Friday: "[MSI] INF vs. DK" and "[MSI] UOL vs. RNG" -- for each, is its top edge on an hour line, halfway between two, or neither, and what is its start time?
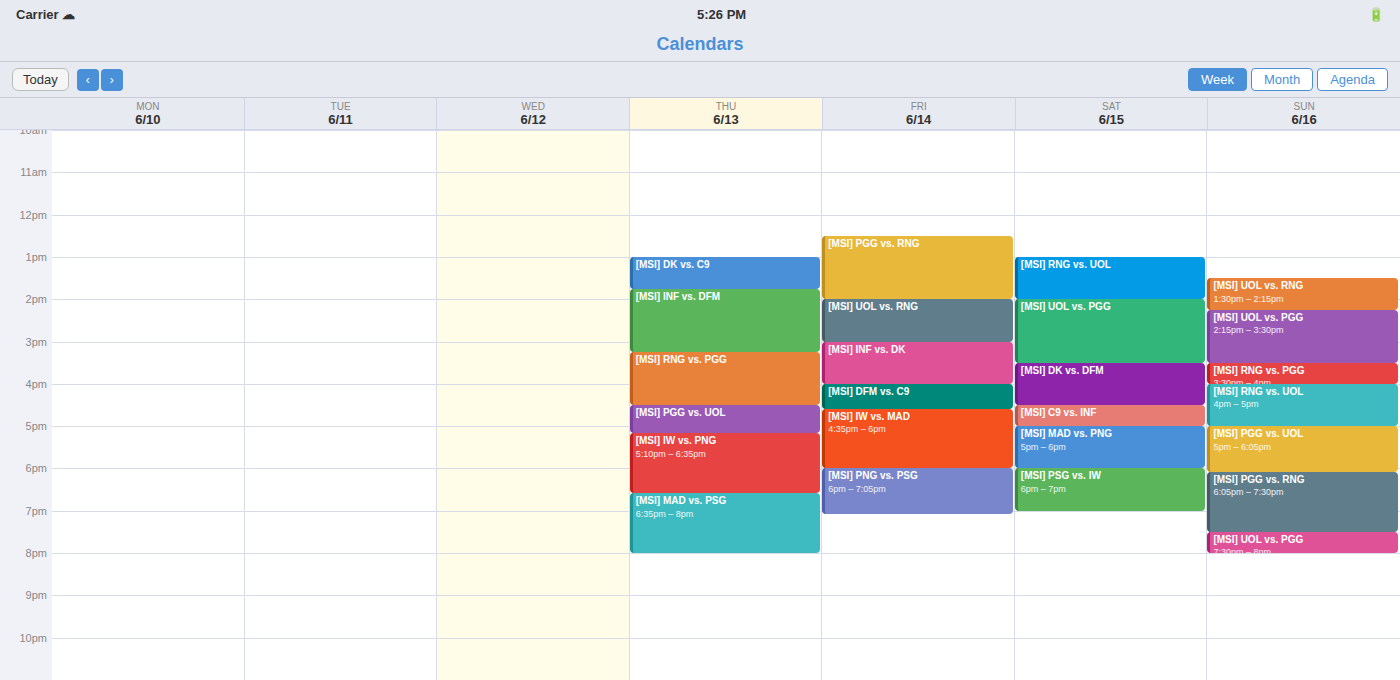
"[MSI] INF vs. DK": 3:00 PM, exactly on the 3 PM line. "[MSI] UOL vs. RNG": 2:00 PM, exactly on the 2 PM line.